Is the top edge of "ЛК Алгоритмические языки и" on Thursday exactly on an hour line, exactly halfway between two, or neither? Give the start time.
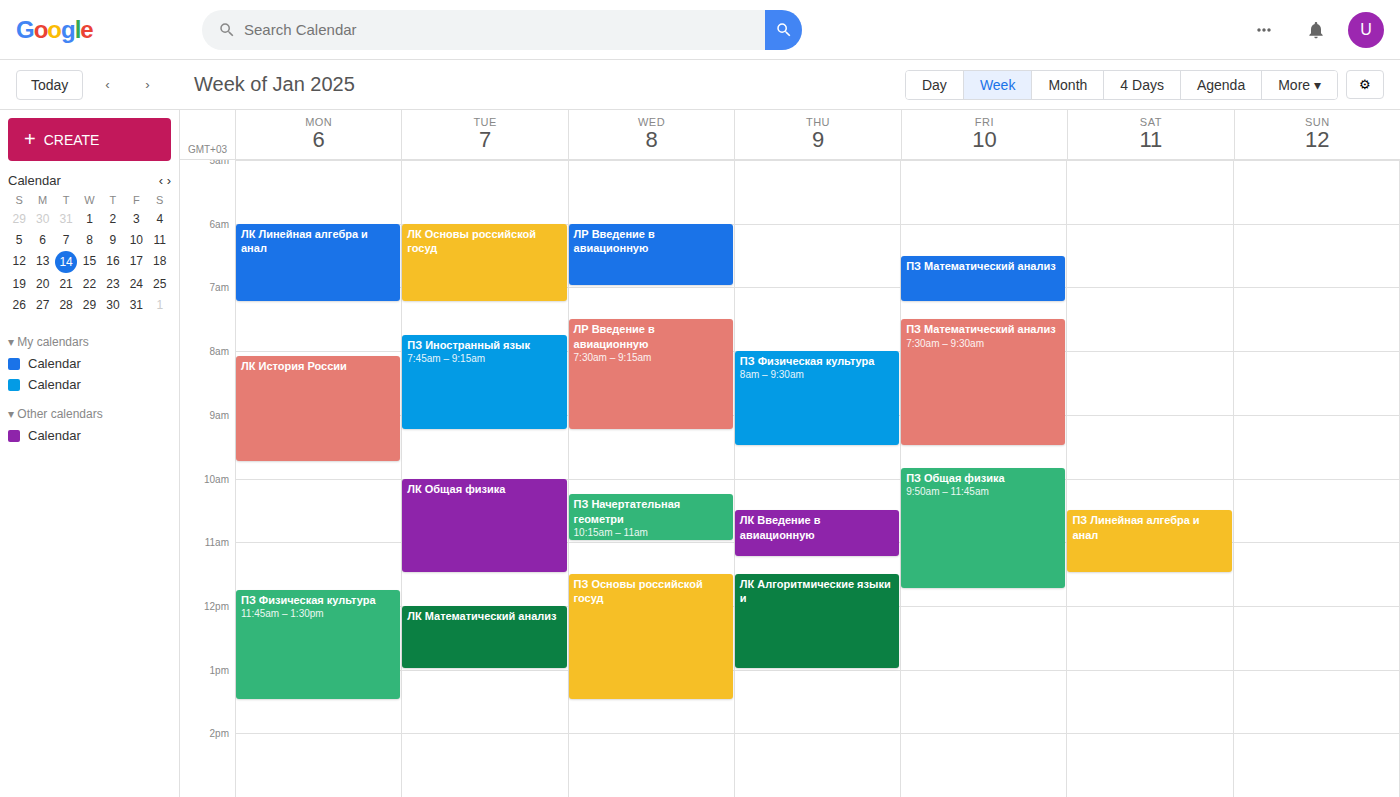
11:30 AM -- halfway between the 11 AM and 12 PM lines.